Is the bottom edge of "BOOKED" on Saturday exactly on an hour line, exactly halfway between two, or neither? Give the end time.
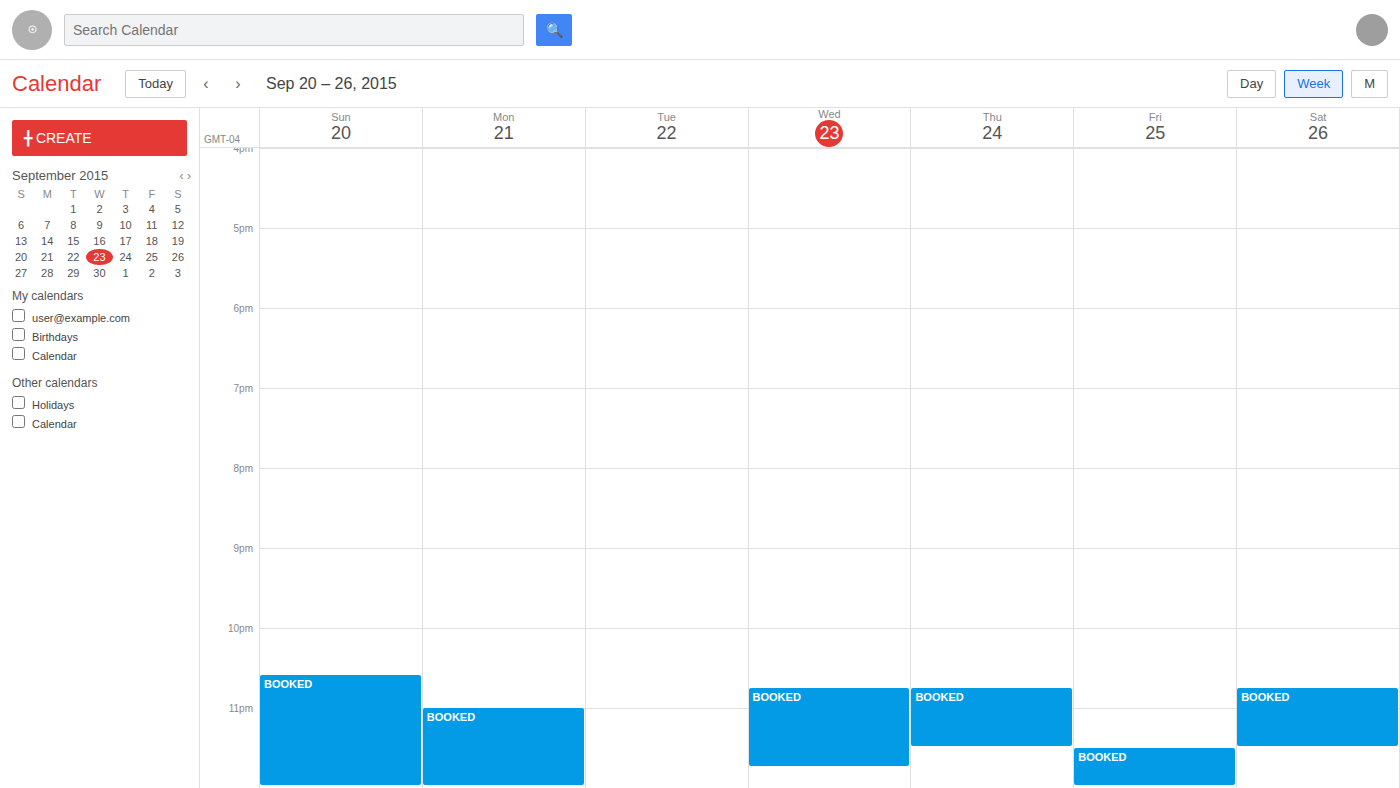
11:30 PM -- halfway between the 11 PM and 12 AM lines.